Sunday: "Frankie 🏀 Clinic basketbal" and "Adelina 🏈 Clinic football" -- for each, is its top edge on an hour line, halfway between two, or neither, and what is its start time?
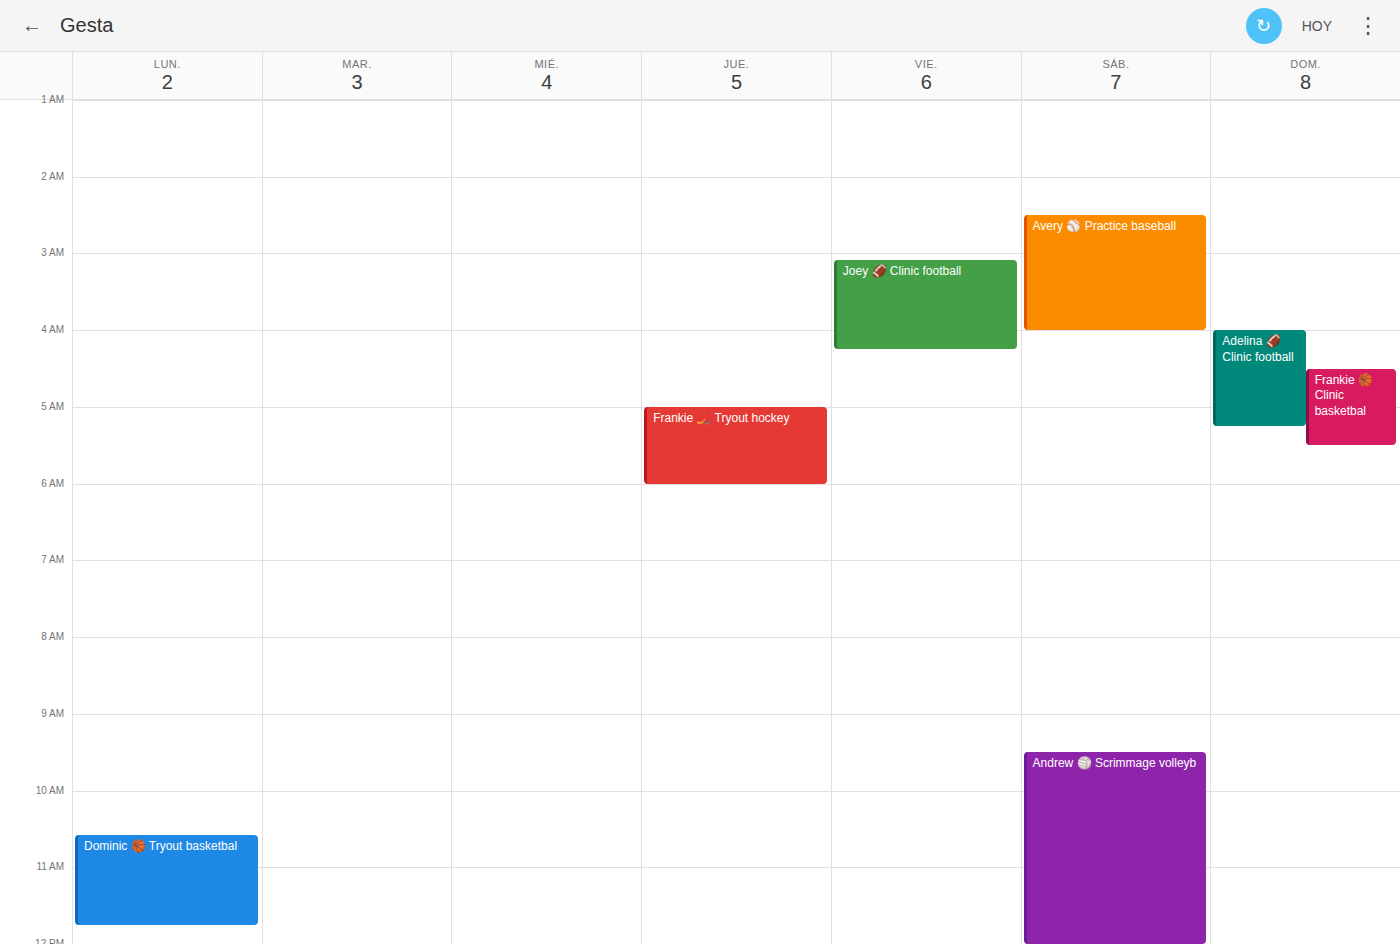
"Frankie 🏀 Clinic basketbal": 4:30 AM, halfway between the 4 AM and 5 AM lines. "Adelina 🏈 Clinic football": 4:00 AM, exactly on the 4 AM line.